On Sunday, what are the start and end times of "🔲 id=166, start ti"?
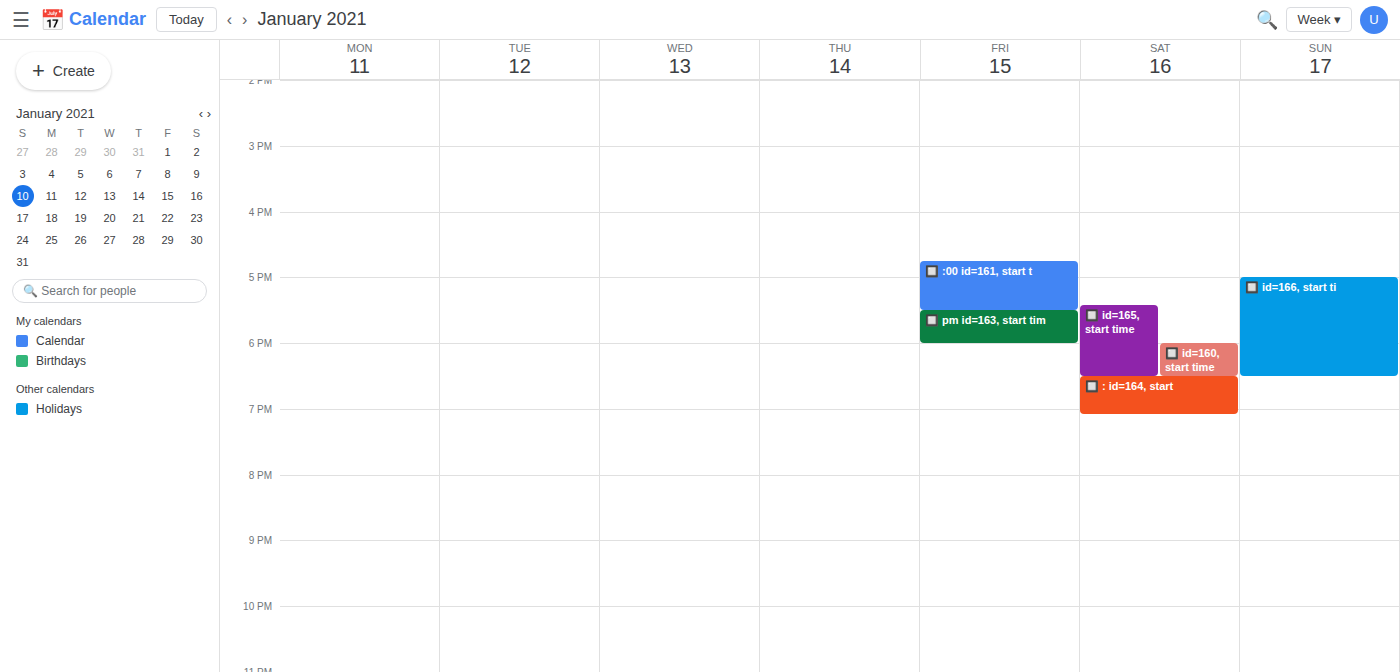
5:00 PM to 6:30 PM